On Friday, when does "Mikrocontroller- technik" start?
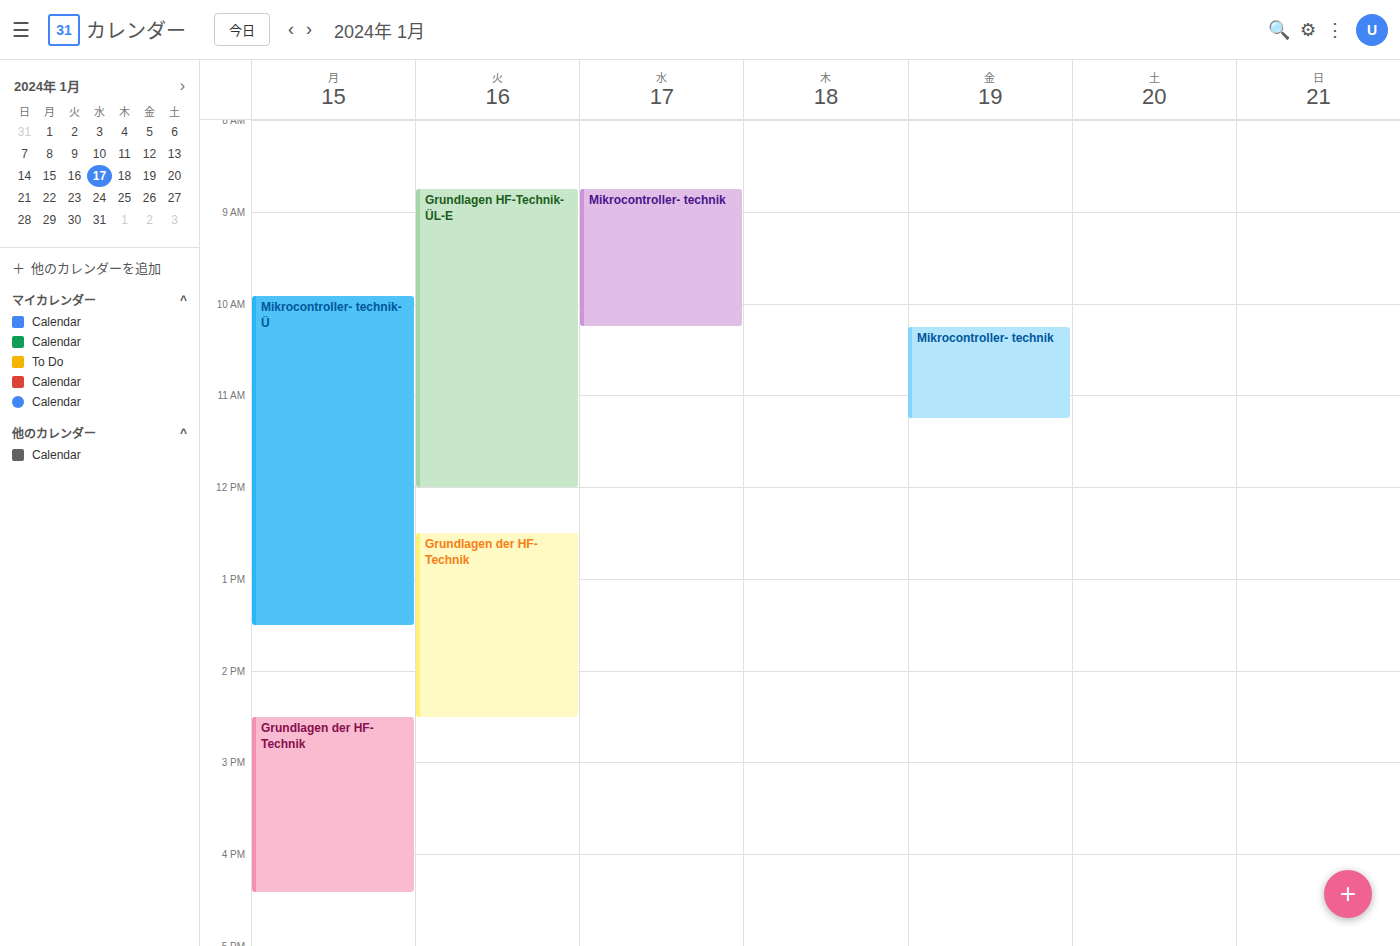
10:15